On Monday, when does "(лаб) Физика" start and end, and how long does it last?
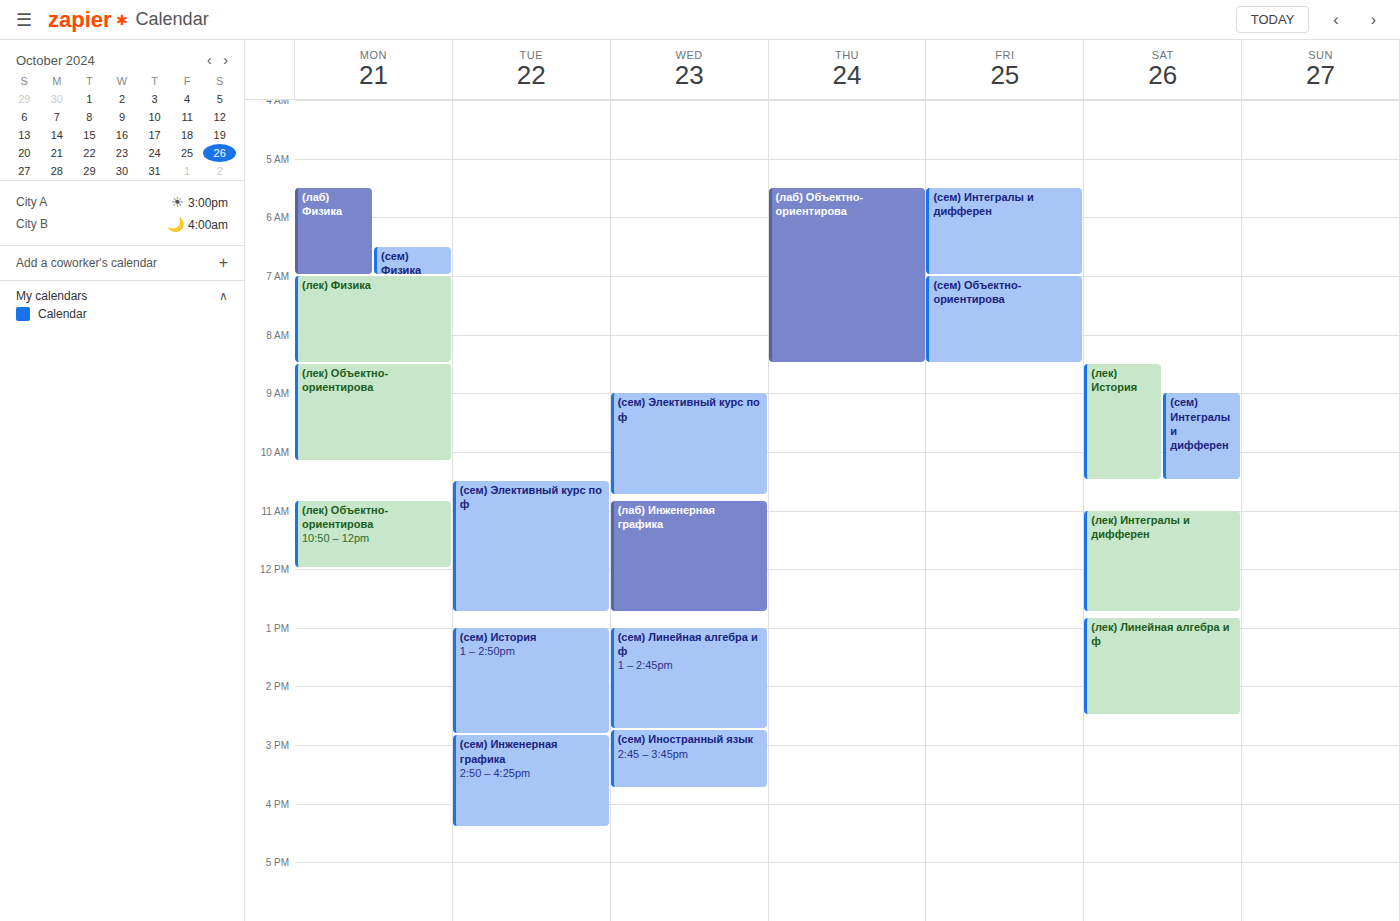
5:30 AM to 7:00 AM, 1 hour 30 minutes